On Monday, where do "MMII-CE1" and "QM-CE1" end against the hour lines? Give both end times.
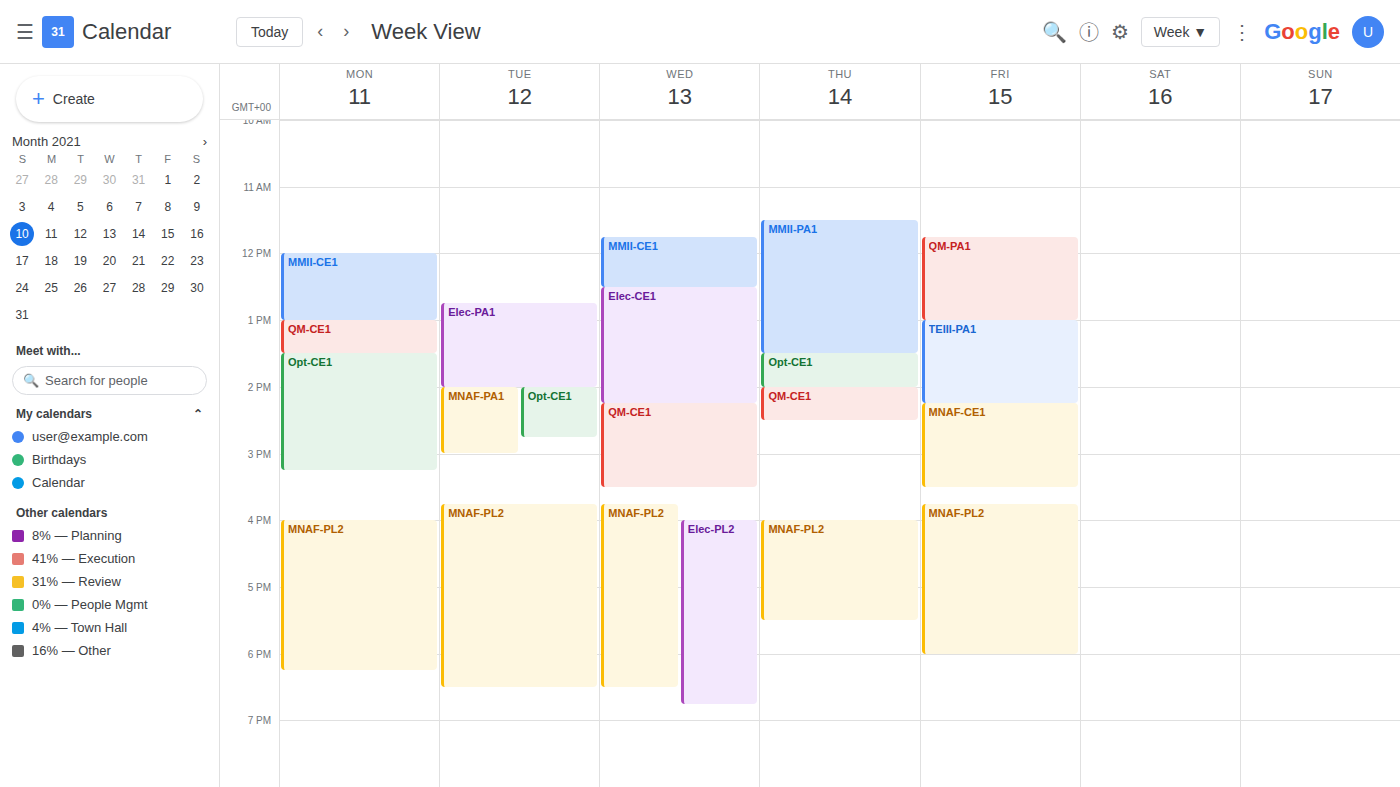
"MMII-CE1": 1:00 PM, exactly on the 1 PM line. "QM-CE1": 1:30 PM, halfway between the 1 PM and 2 PM lines.